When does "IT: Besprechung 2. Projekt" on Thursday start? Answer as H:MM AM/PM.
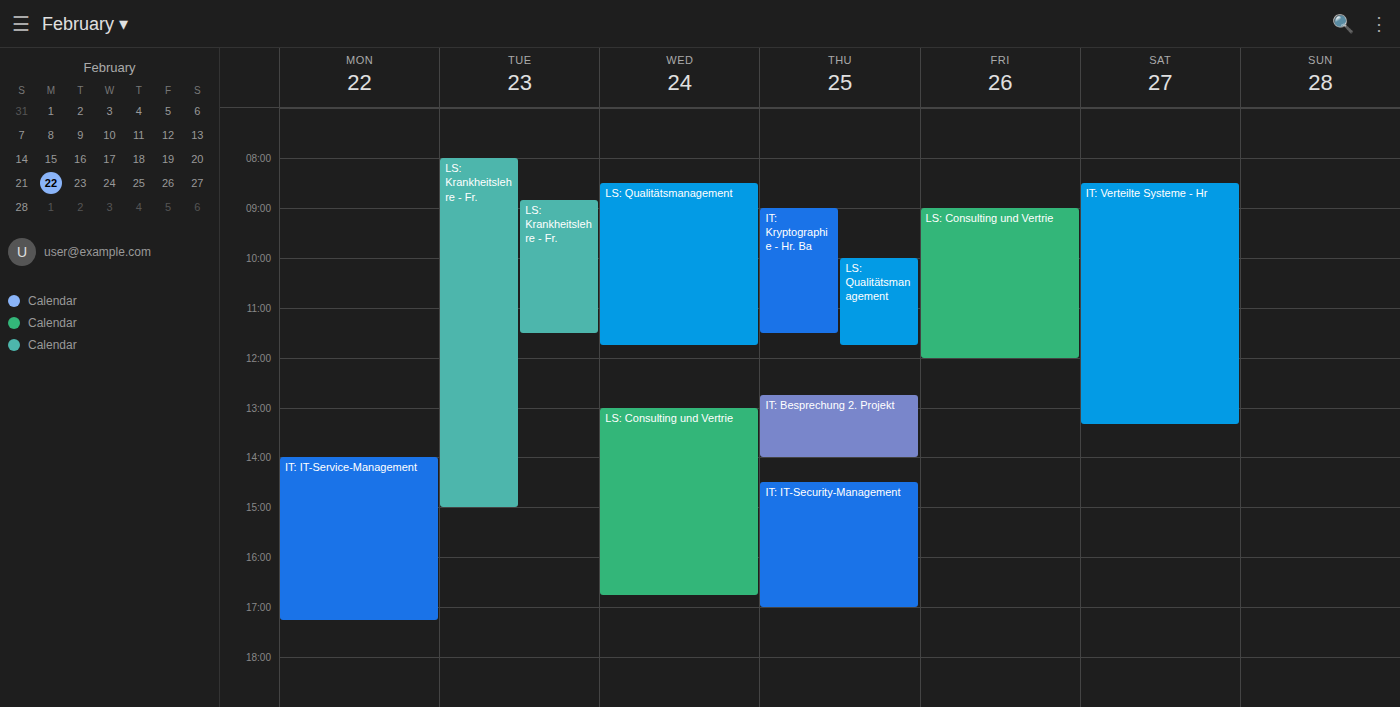
12:45 PM